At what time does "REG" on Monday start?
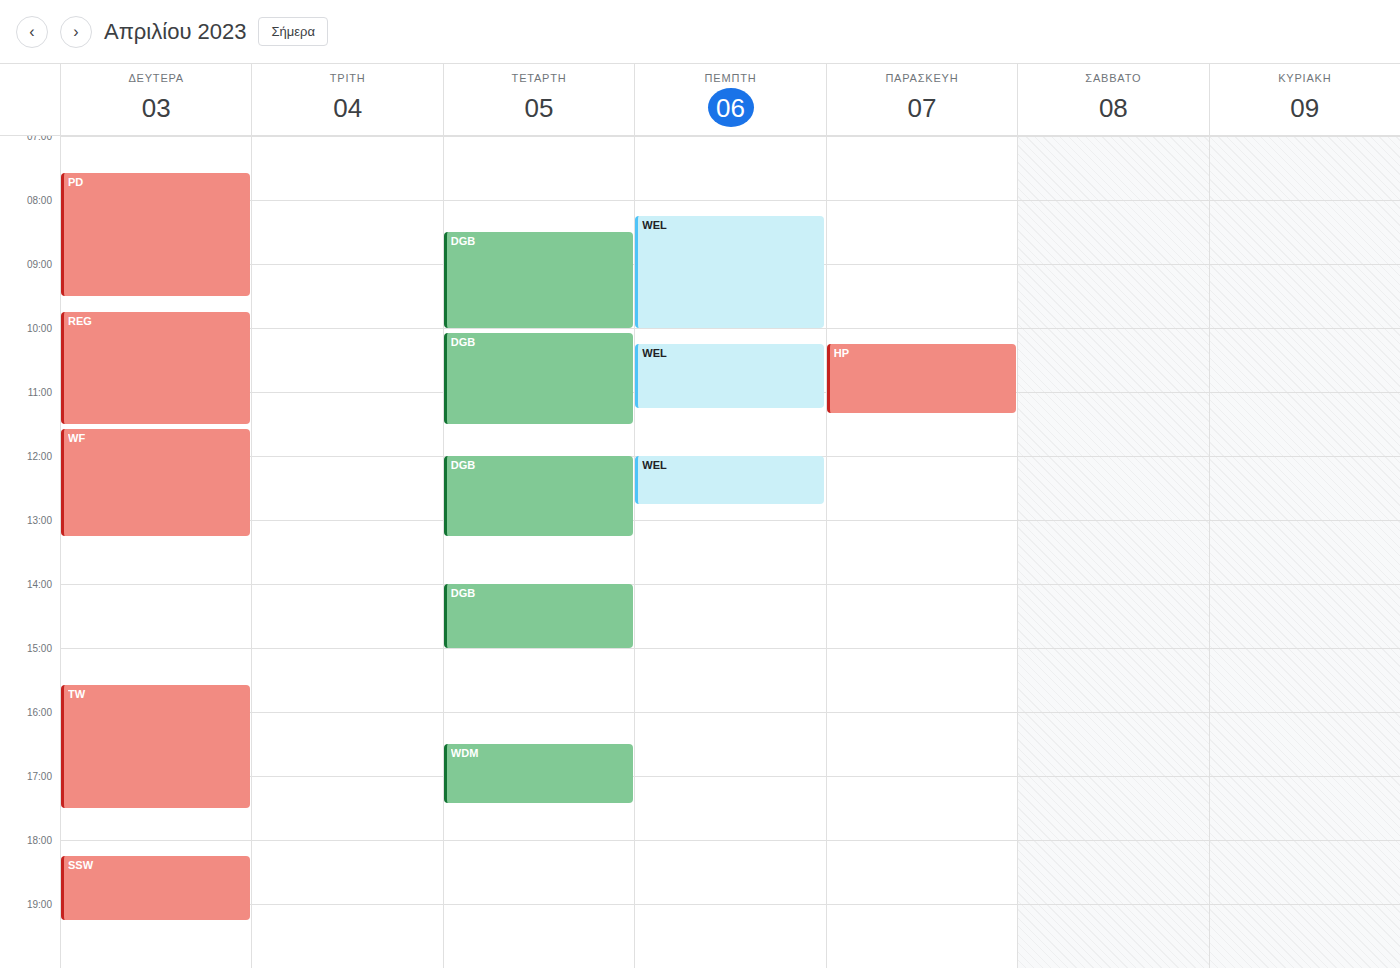
9:45 AM